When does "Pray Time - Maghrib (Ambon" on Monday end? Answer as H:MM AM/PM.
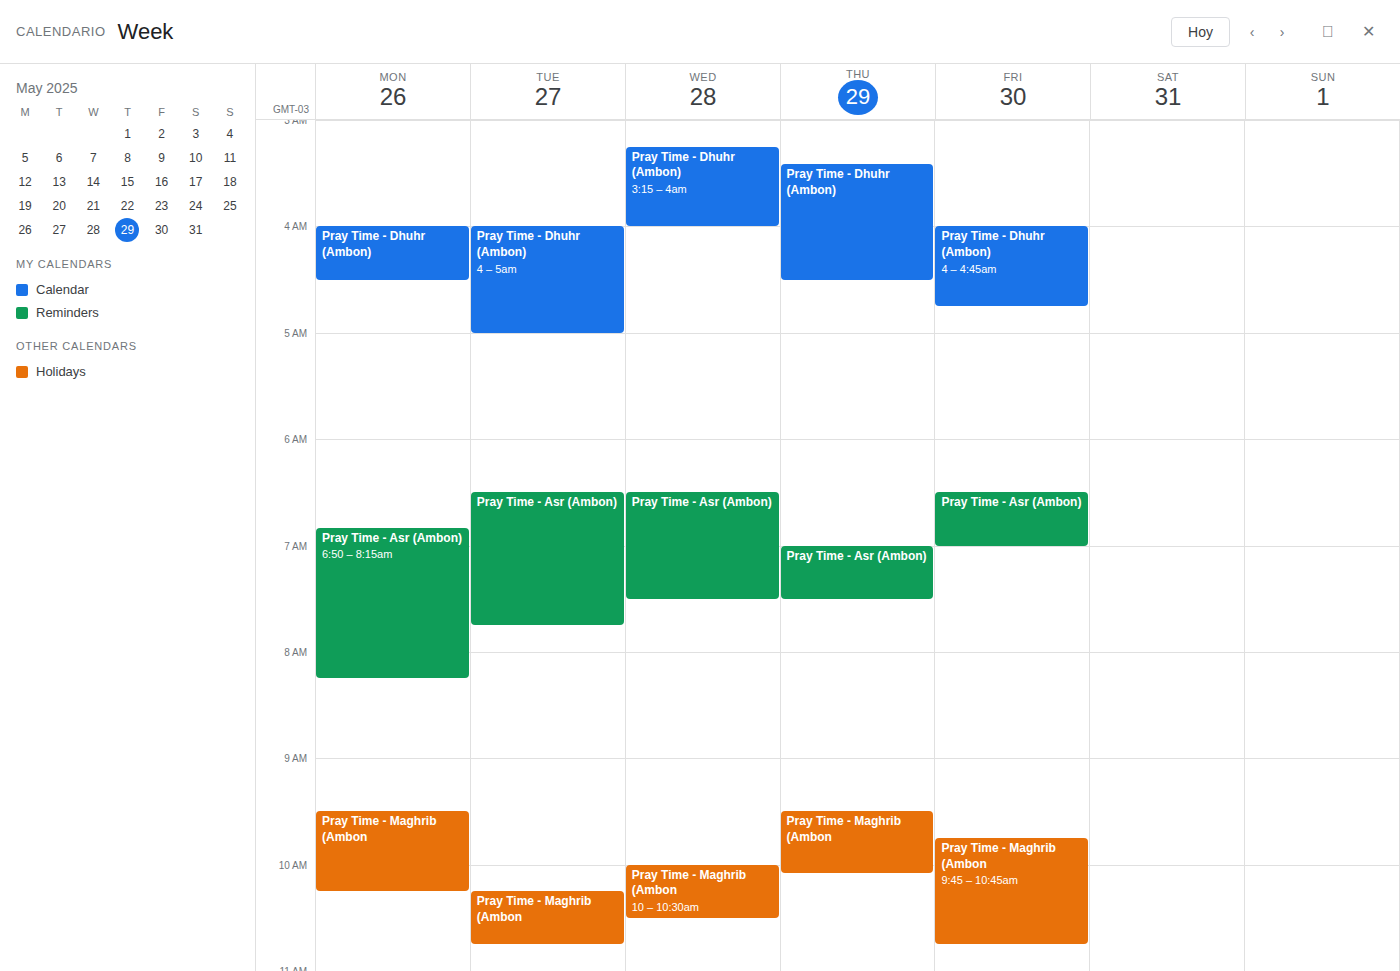
10:15 AM